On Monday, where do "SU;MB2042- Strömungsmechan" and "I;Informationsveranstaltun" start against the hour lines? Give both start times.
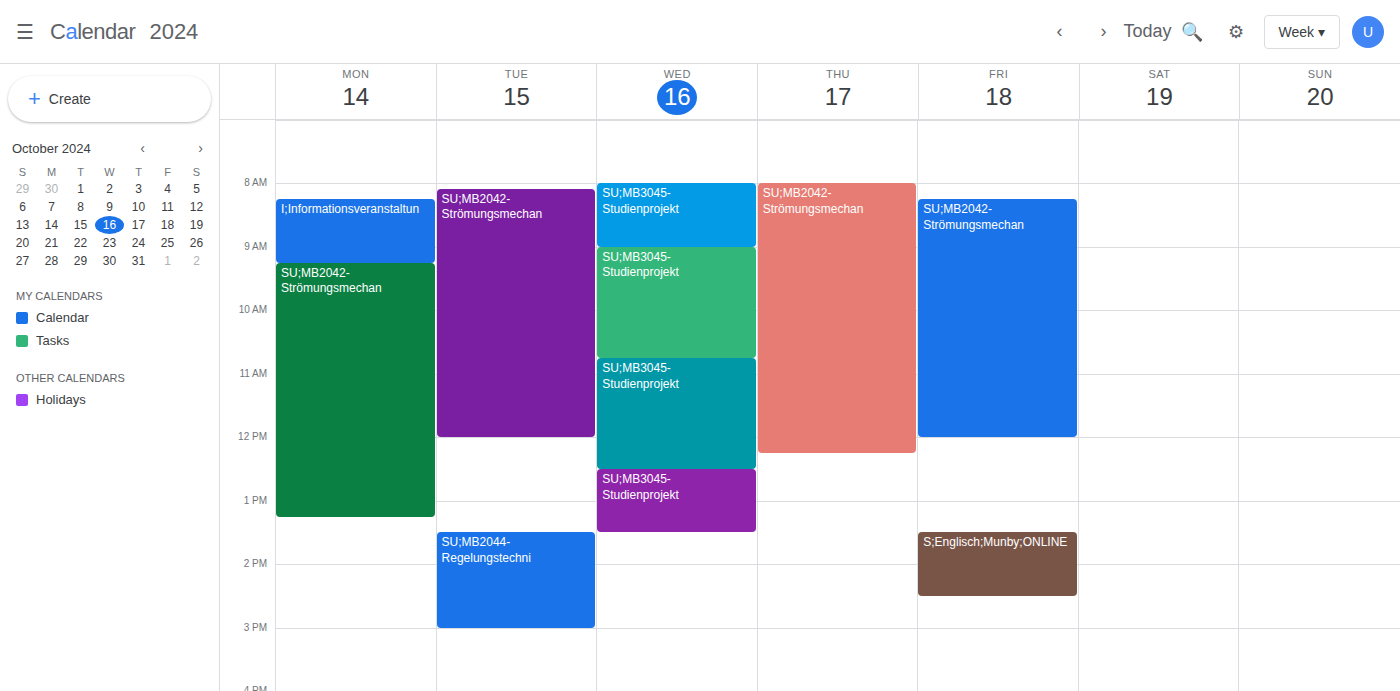
"SU;MB2042- Strömungsmechan": 09:15, neither: a quarter of the way from the 09:00 line to the 10:00 line. "I;Informationsveranstaltun": 08:15, neither: a quarter of the way from the 08:00 line to the 09:00 line.